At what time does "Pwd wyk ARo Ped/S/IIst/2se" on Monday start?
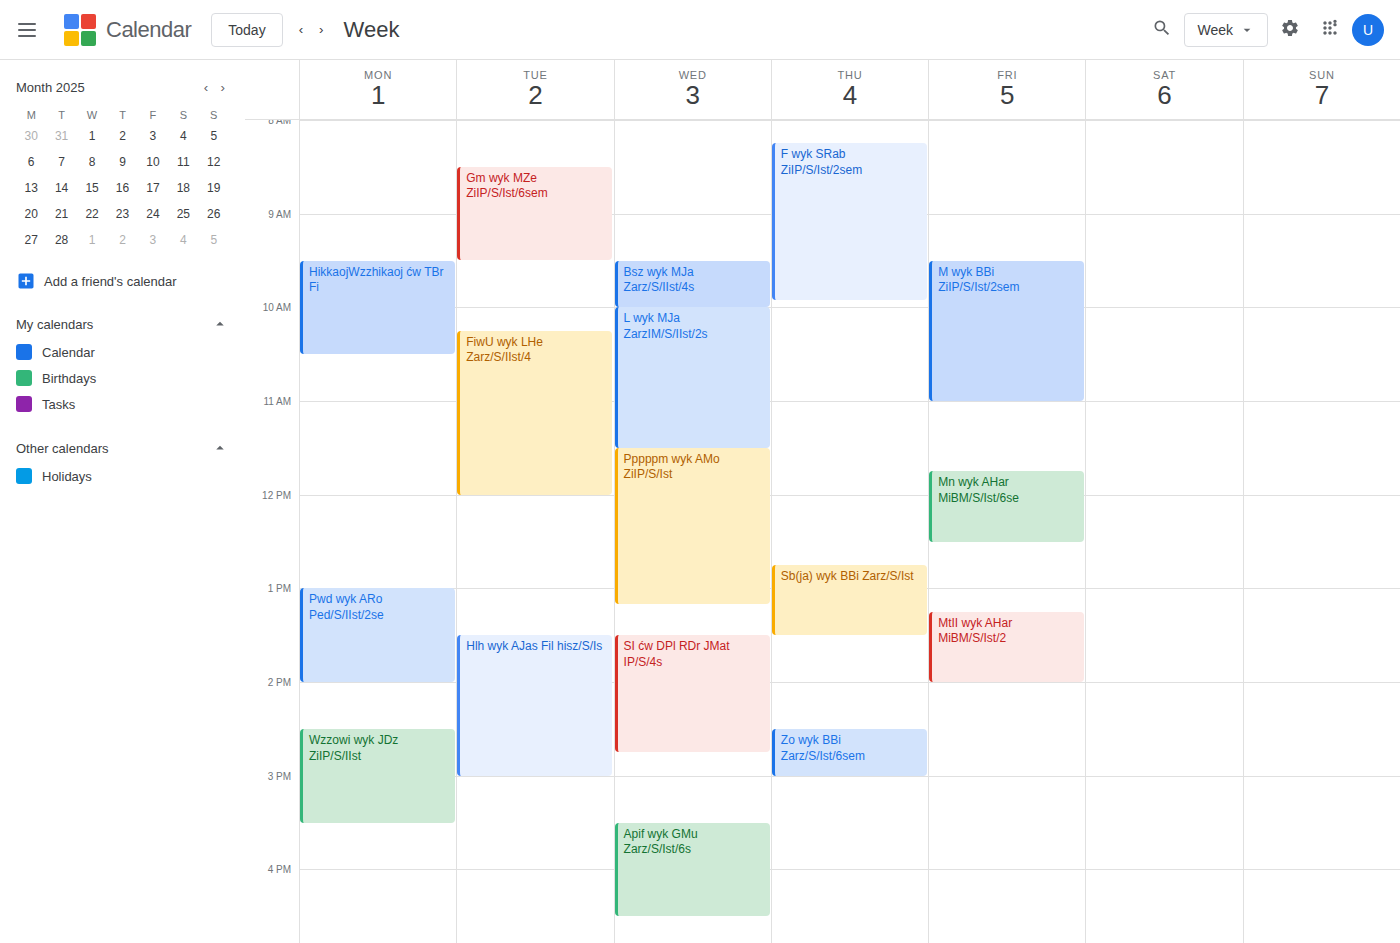
1:00 PM